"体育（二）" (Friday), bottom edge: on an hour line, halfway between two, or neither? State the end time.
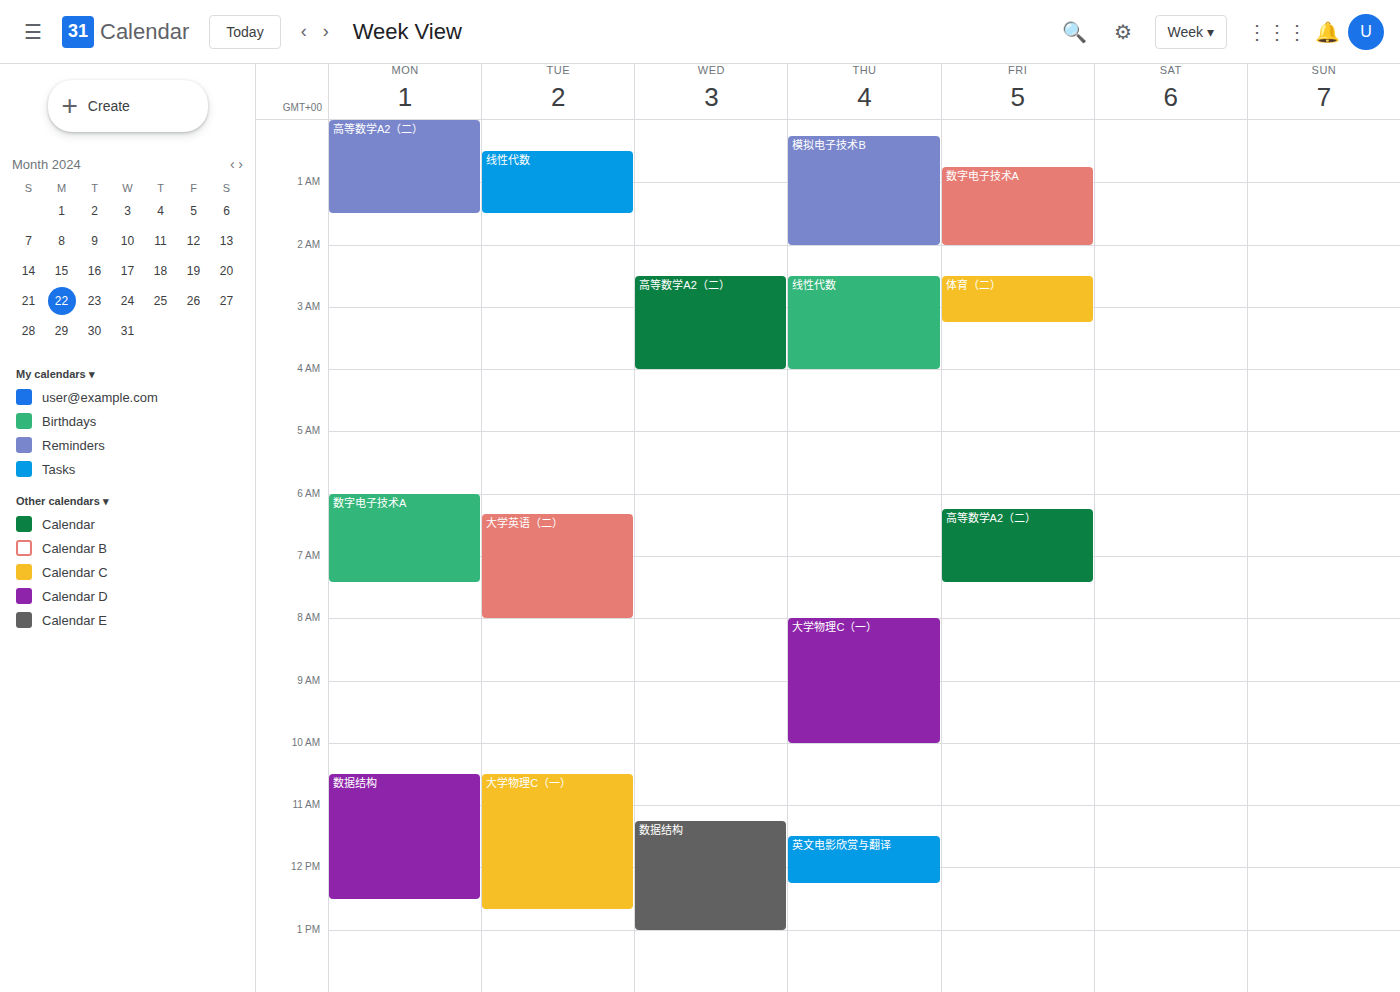
3:15 AM -- neither: a quarter of the way from the 3 AM line to the 4 AM line.